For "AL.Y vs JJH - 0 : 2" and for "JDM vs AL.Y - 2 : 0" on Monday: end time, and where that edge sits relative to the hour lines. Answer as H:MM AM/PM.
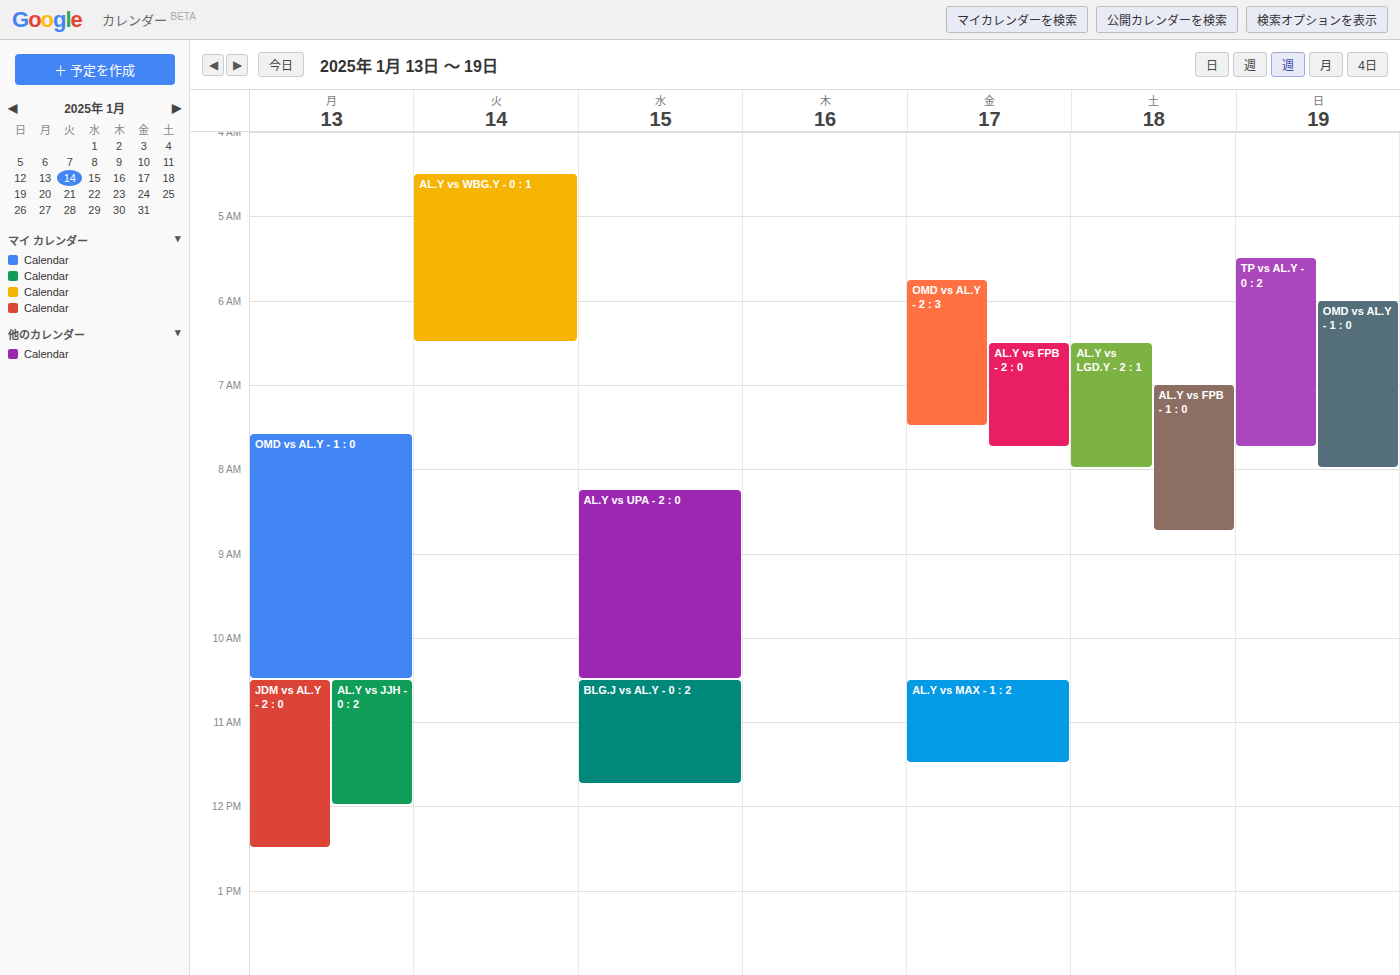
"AL.Y vs JJH - 0 : 2": 12:00 PM, exactly on the 12 PM line. "JDM vs AL.Y - 2 : 0": 12:30 PM, halfway between the 12 PM and 1 PM lines.